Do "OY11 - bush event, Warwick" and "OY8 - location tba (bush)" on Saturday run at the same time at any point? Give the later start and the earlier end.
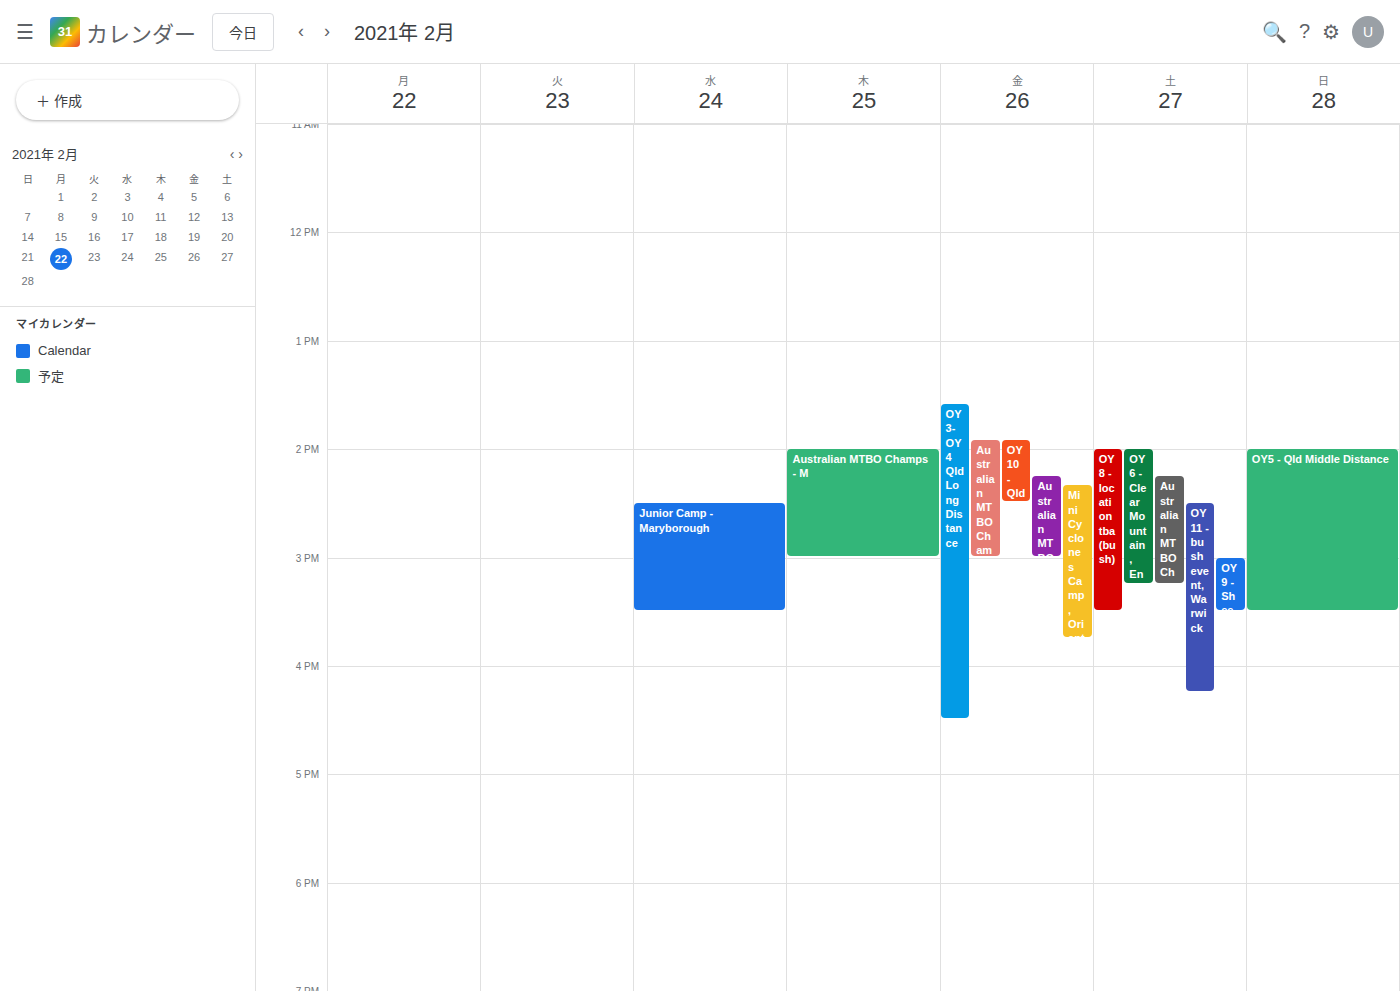
"OY11 - bush event, Warwick" starts at 2:30 PM, before "OY8 - location tba (bush)" ends at 3:30 PM -- they overlap.